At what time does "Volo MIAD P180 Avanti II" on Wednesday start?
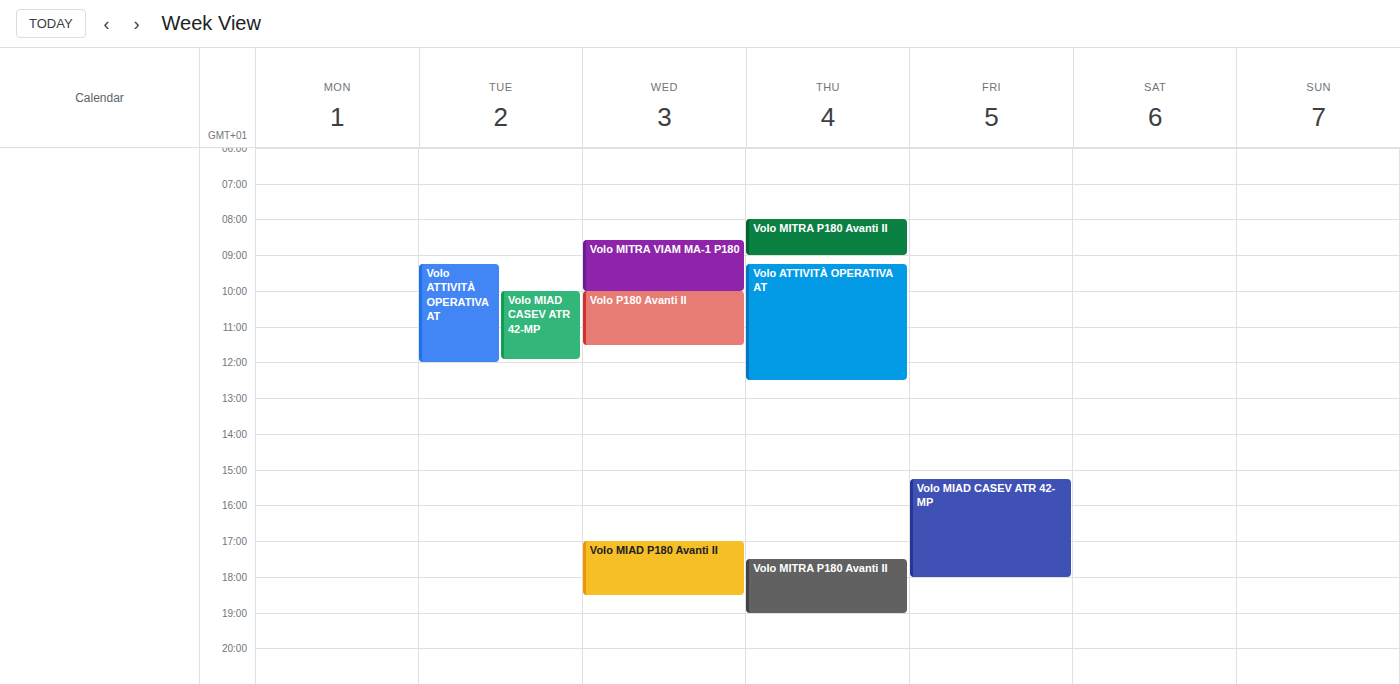
5:00 PM